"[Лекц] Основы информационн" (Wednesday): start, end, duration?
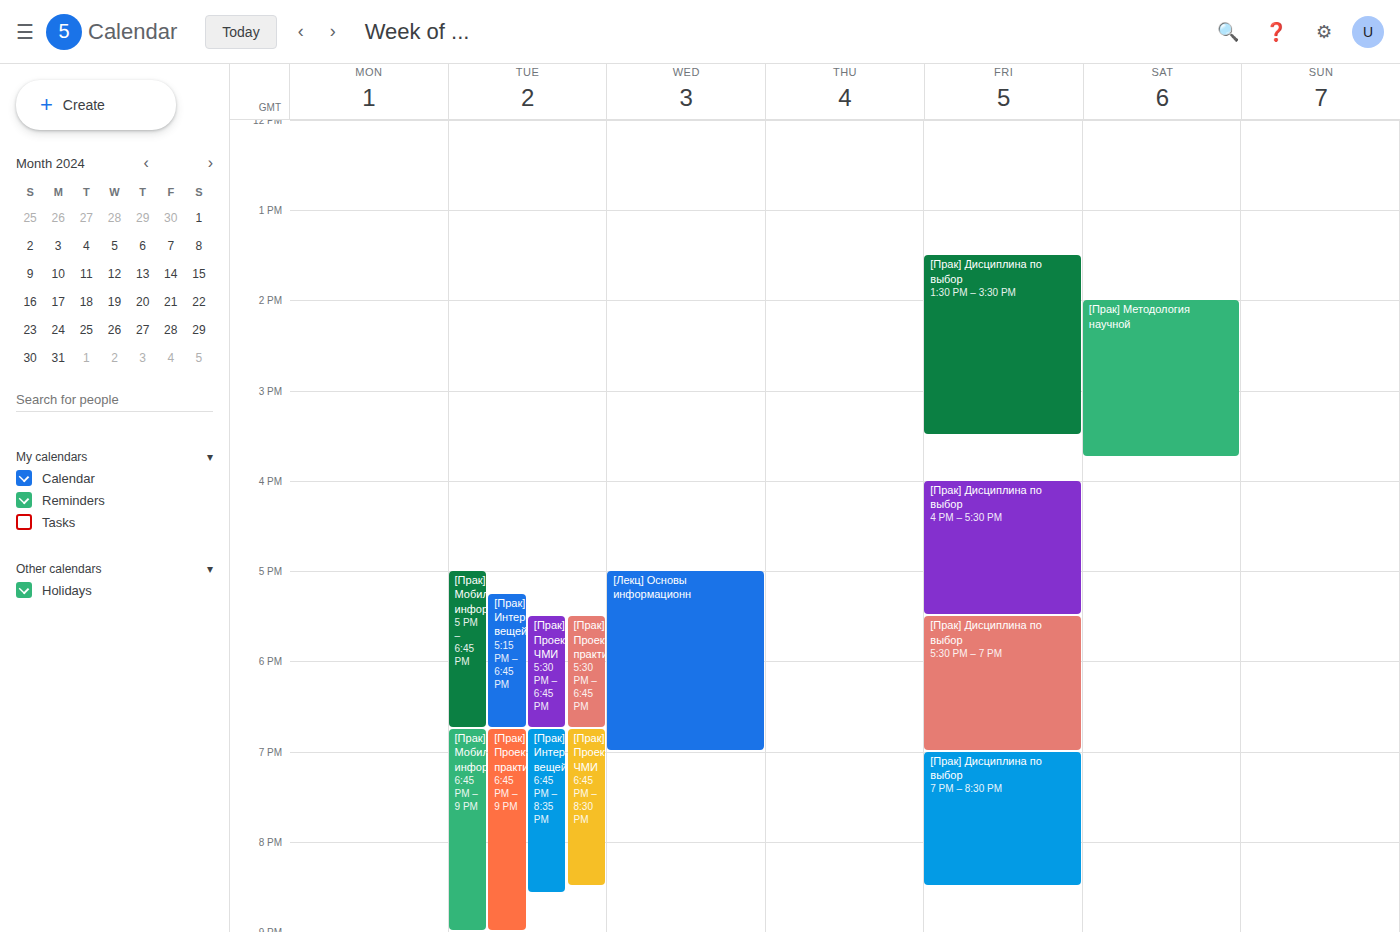
5:00 PM to 7:00 PM, 2 hours